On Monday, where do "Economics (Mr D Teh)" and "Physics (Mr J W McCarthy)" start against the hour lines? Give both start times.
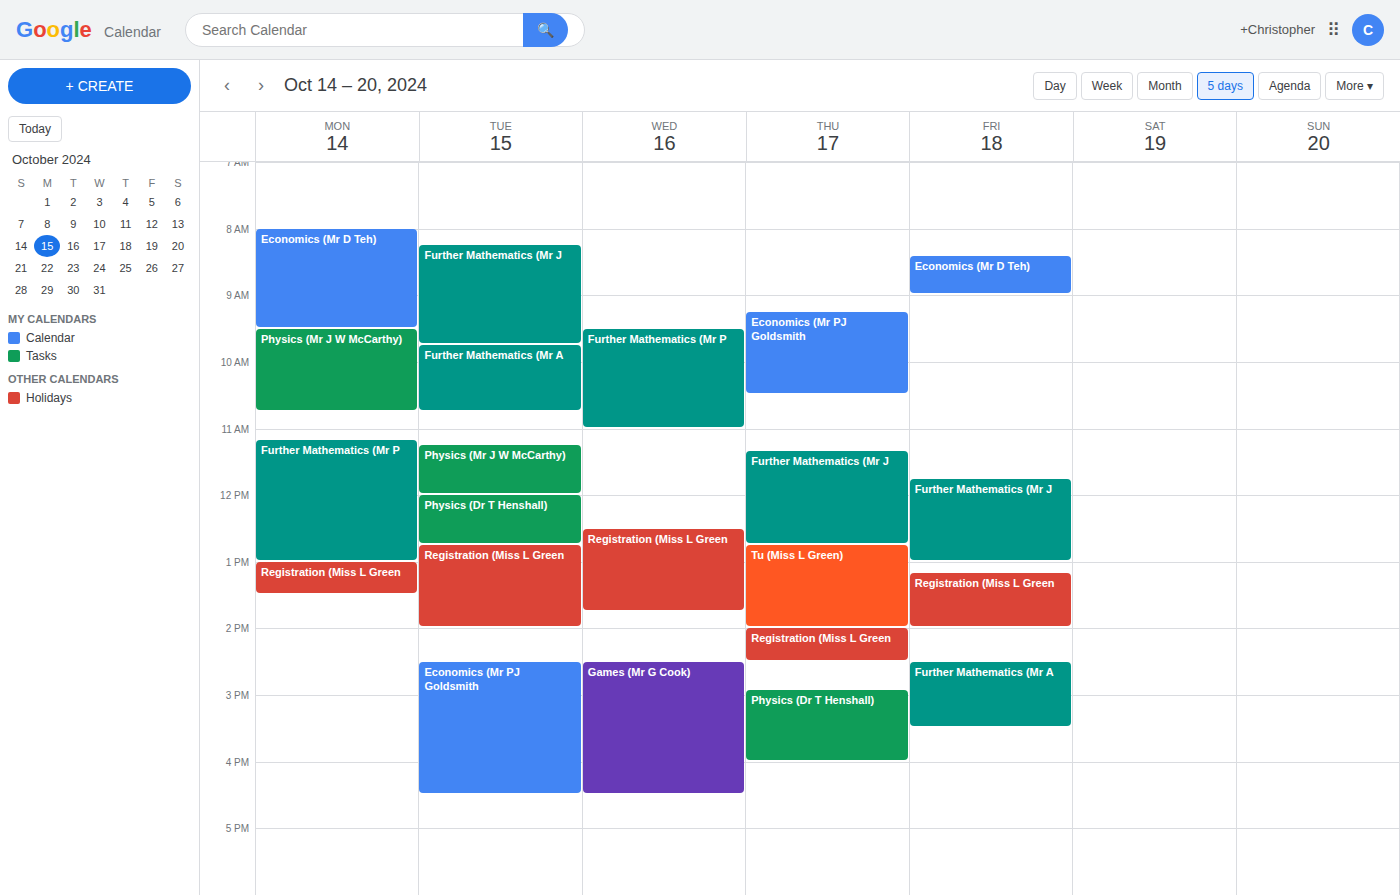
"Economics (Mr D Teh)": 8:00 AM, exactly on the 8 AM line. "Physics (Mr J W McCarthy)": 9:30 AM, halfway between the 9 AM and 10 AM lines.